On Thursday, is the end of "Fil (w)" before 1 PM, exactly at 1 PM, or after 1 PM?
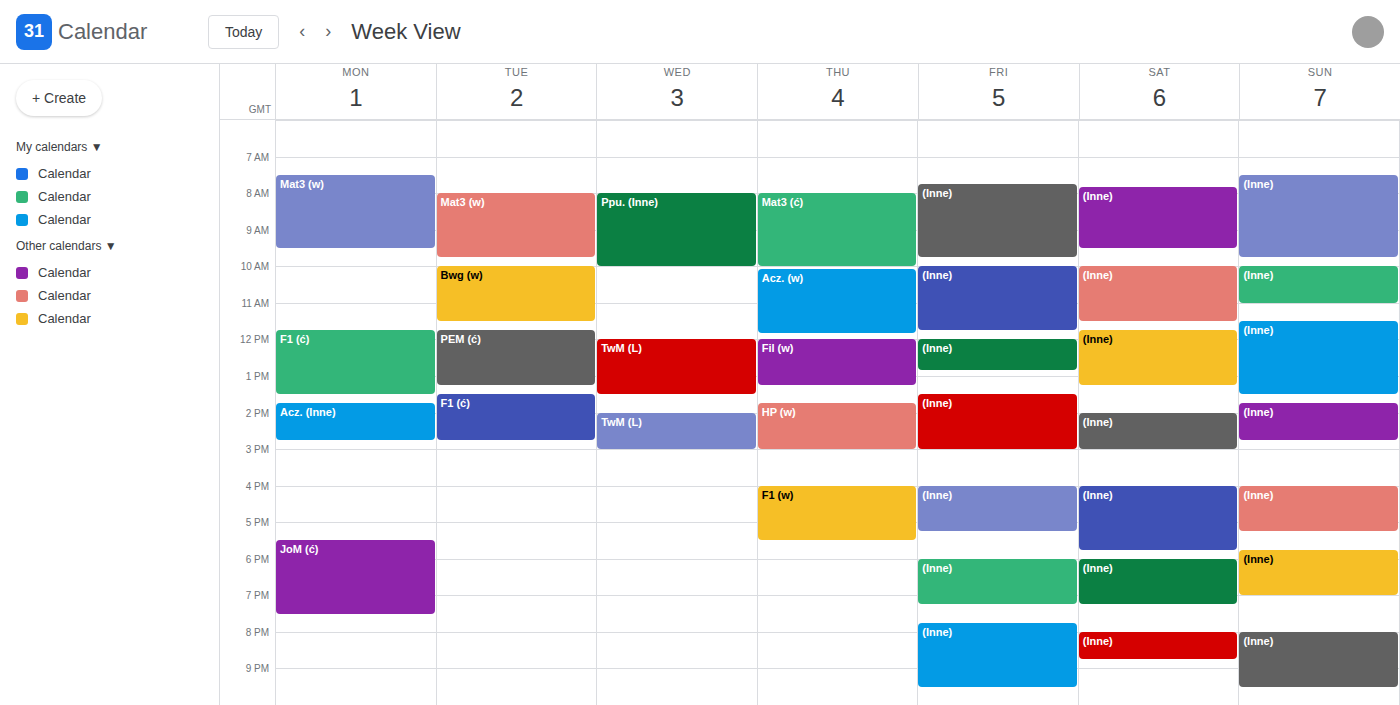
1:15 PM -- after 1 PM, 15 minutes below the 1 PM line.